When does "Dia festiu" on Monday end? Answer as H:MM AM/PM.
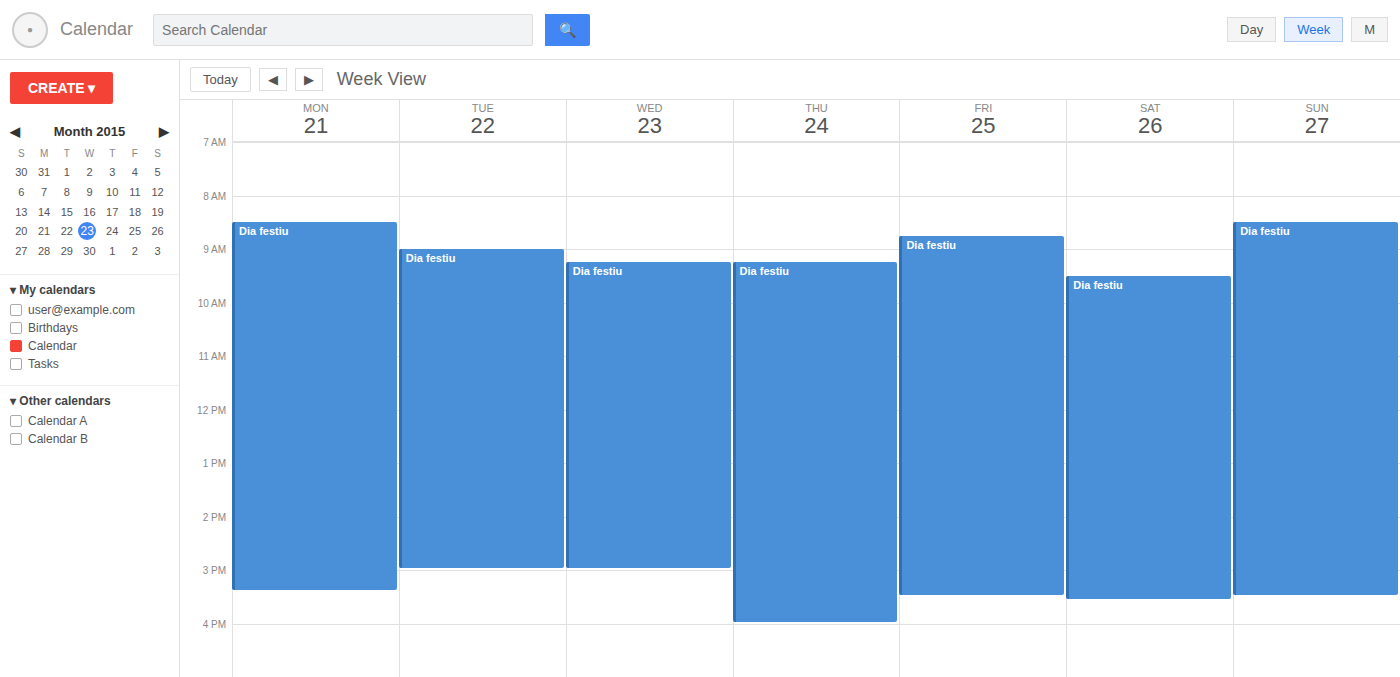
3:25 PM